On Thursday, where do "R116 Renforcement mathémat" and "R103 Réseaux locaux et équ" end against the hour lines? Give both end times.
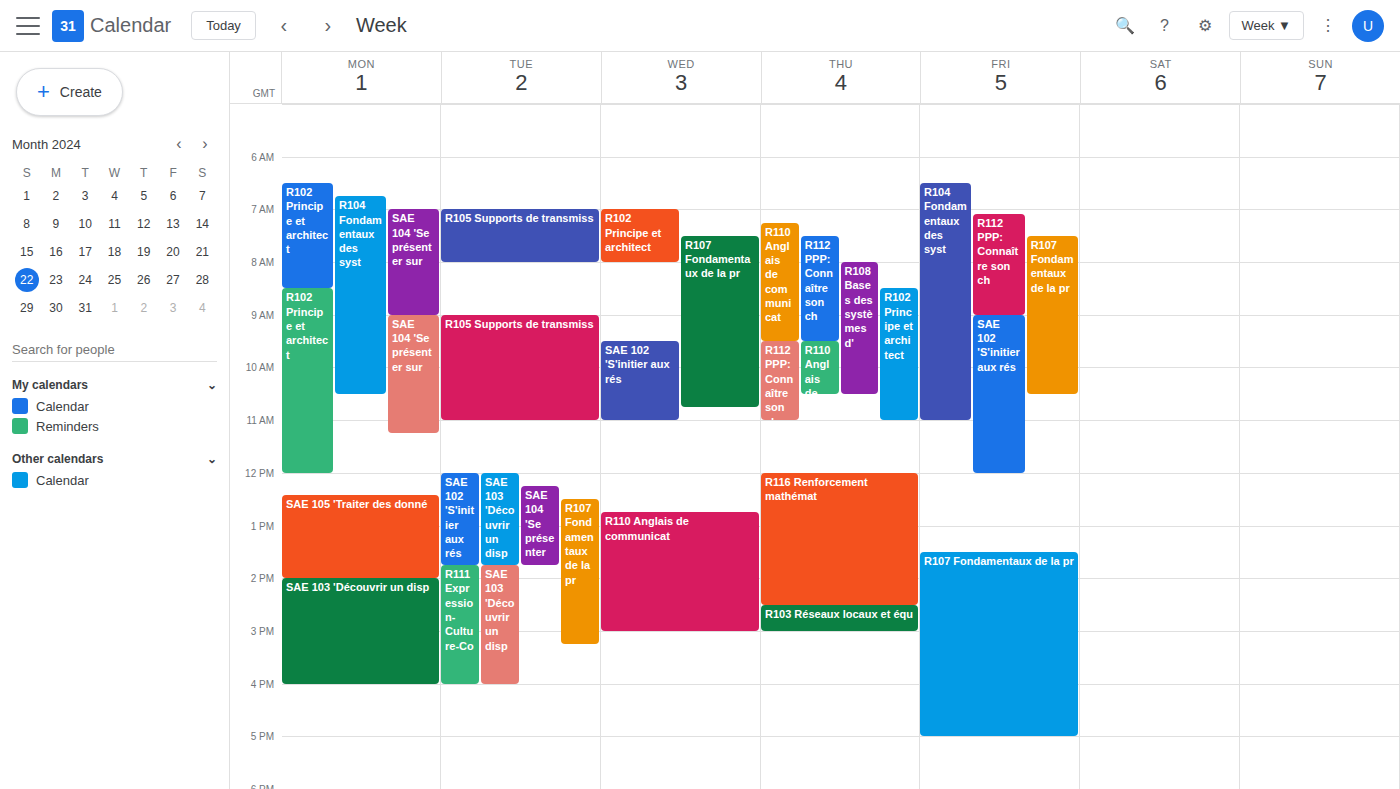
"R116 Renforcement mathémat": 2:30 PM, halfway between the 2 PM and 3 PM lines. "R103 Réseaux locaux et équ": 3:00 PM, exactly on the 3 PM line.